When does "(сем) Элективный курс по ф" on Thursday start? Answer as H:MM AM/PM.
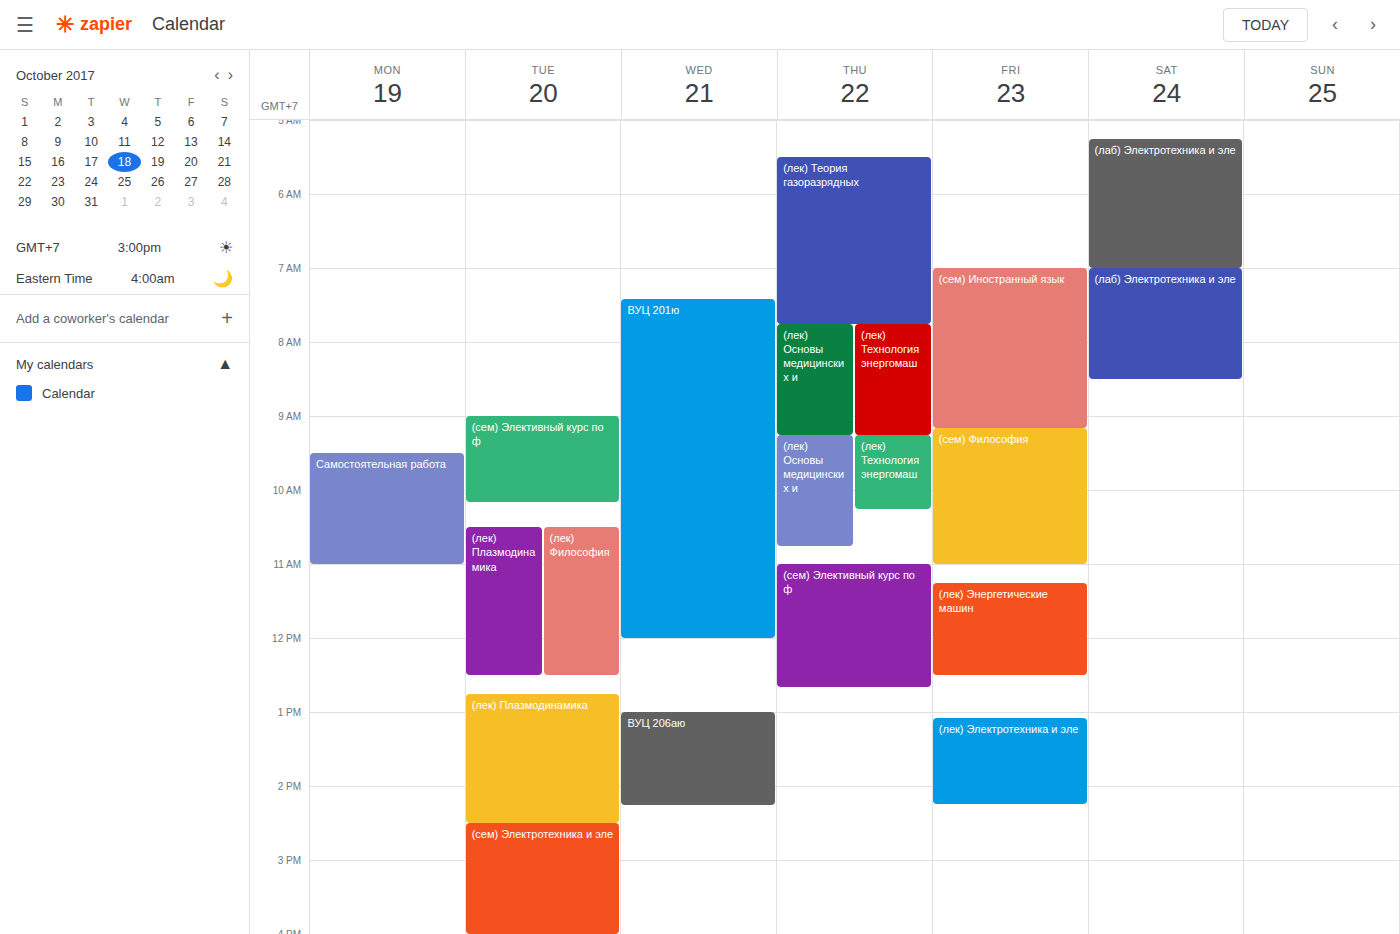
11:00 AM